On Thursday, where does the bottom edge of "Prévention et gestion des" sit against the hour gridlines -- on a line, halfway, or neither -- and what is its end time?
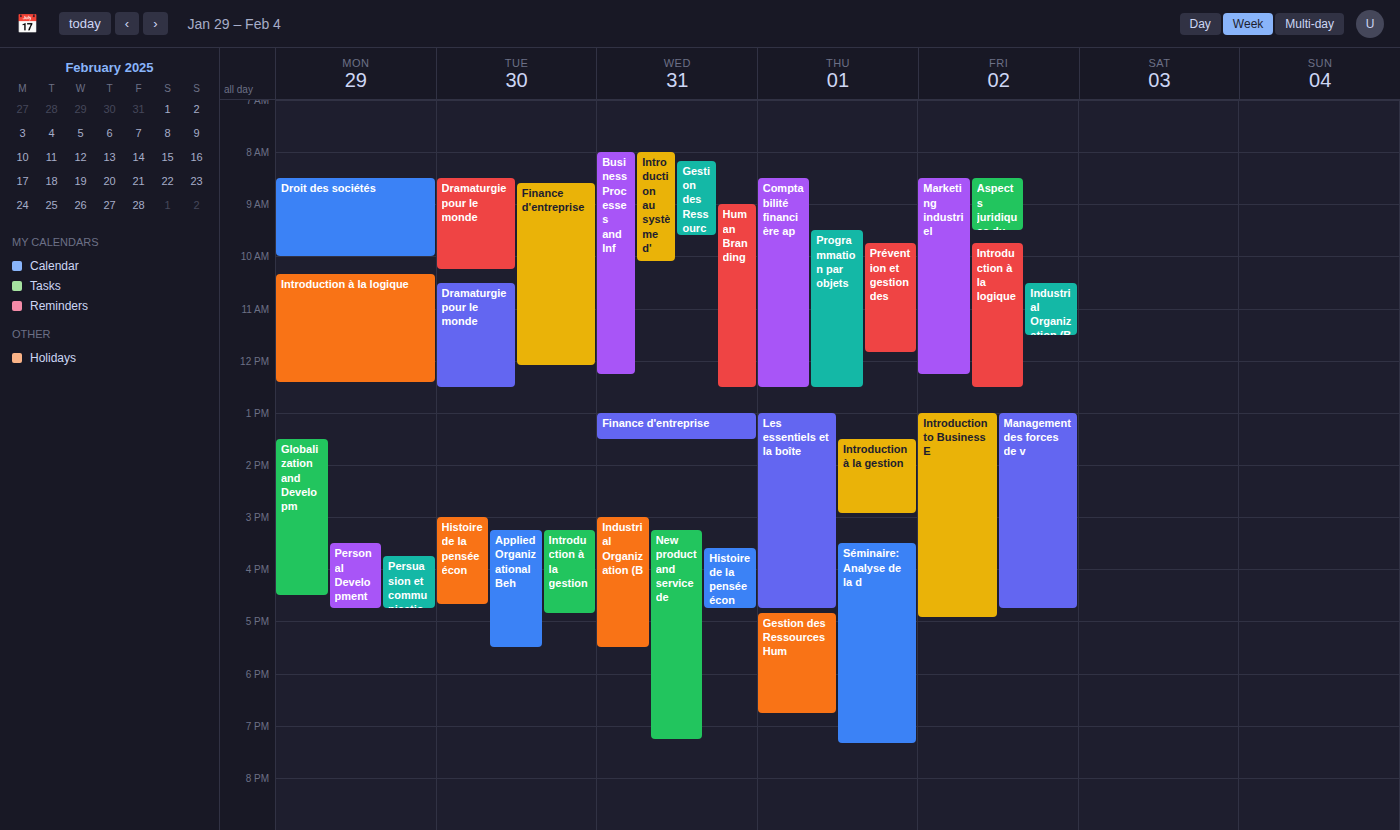
11:50 AM -- neither: 50 minutes below the 11 AM line and 10 minutes above the 12 PM line.